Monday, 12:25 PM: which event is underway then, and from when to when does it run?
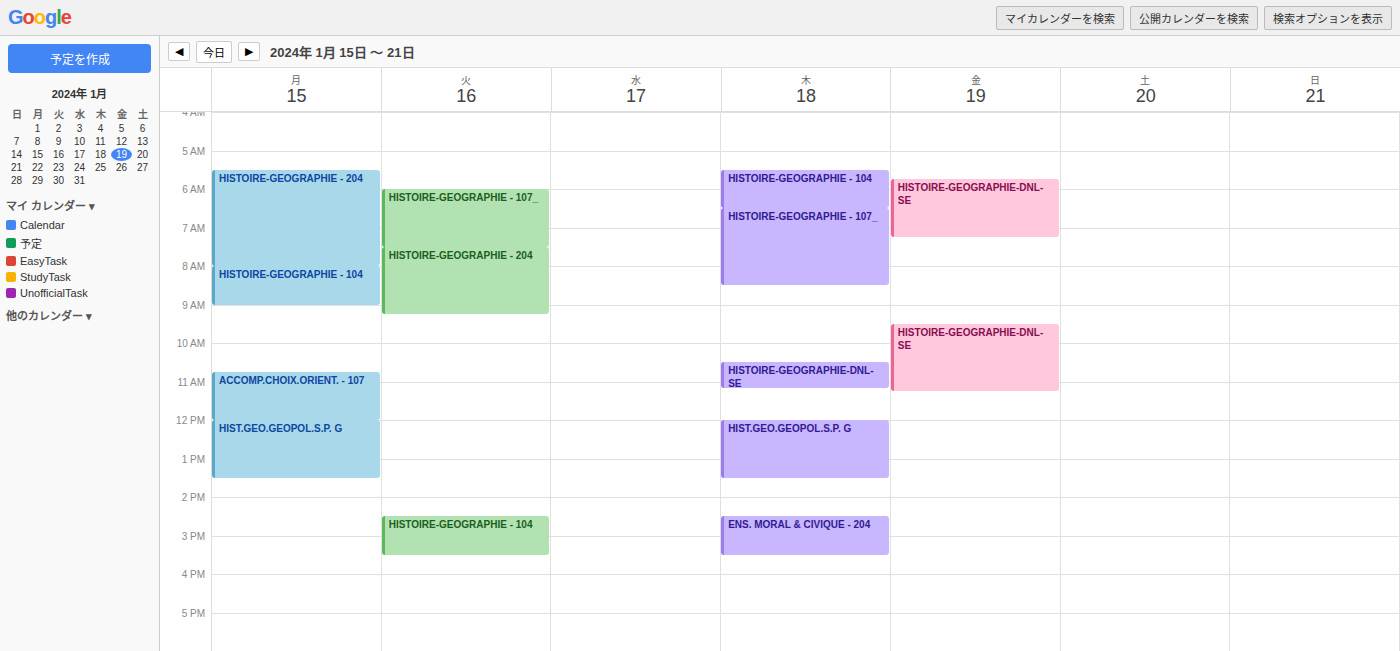
"HIST.GEO.GEOPOL.S.P. G", 12:00 PM to 1:30 PM